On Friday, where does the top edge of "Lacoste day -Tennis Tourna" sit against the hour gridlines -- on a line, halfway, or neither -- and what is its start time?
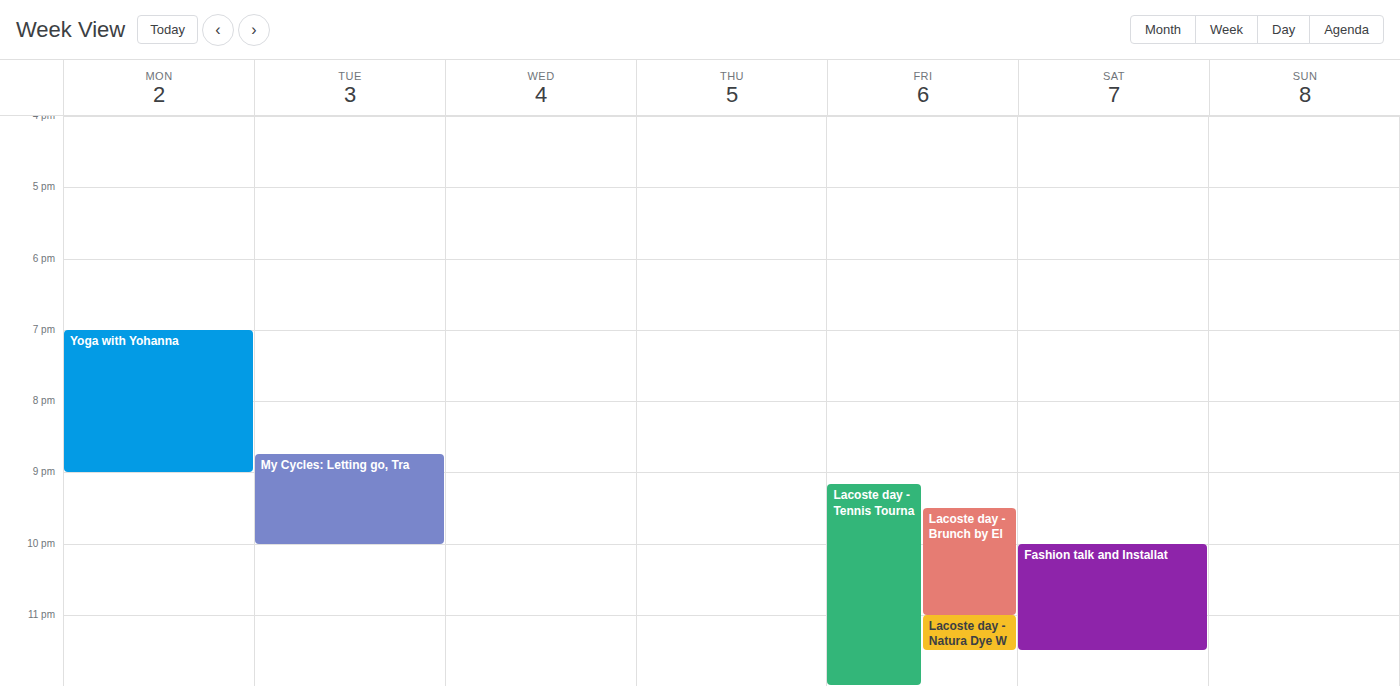
9:10 PM -- neither: 10 minutes below the 9 PM line and 50 minutes above the 10 PM line.